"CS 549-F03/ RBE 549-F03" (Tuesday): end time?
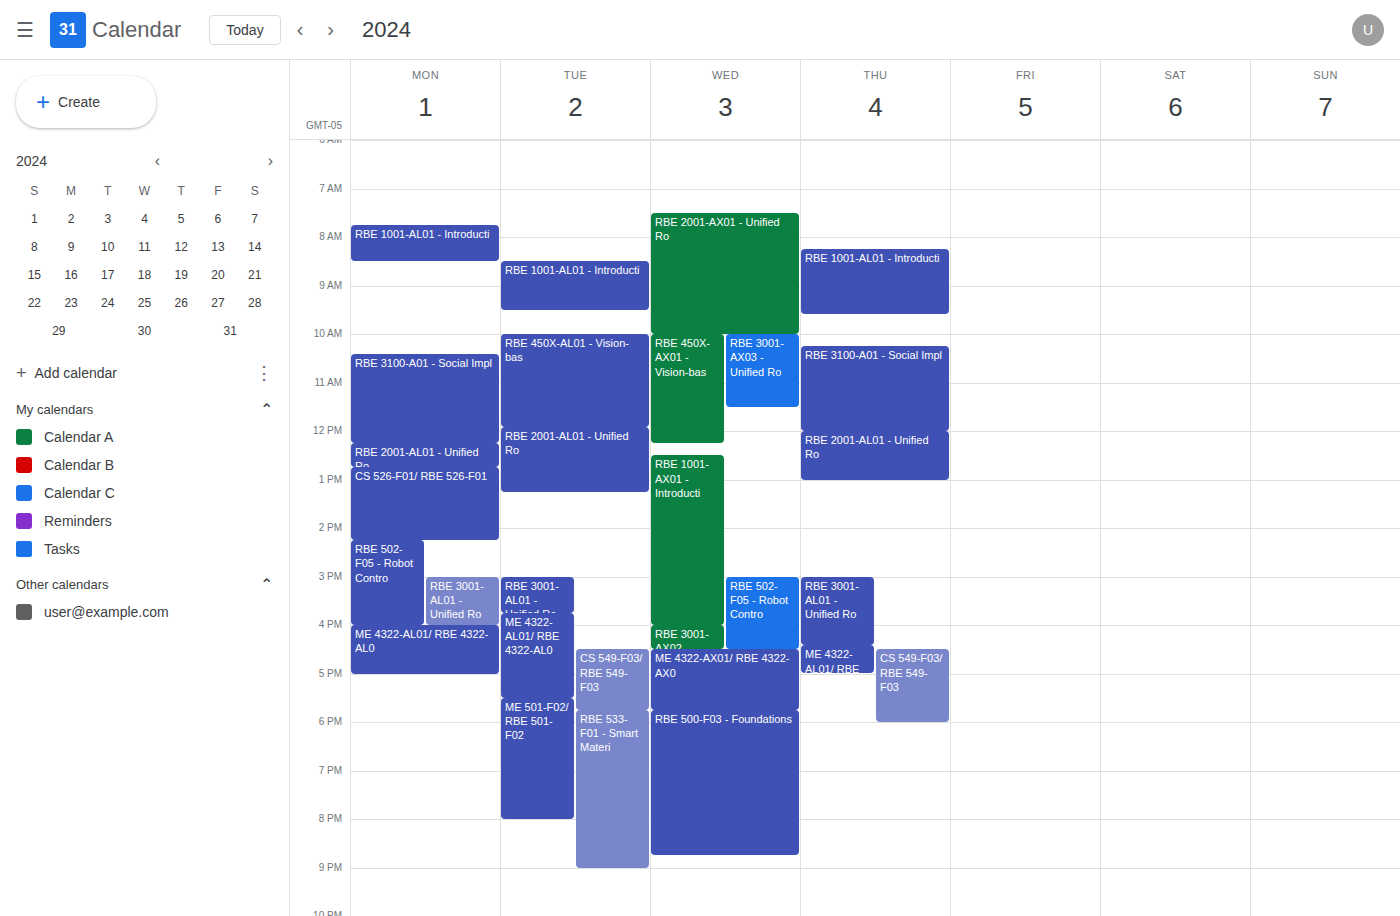
5:45 PM